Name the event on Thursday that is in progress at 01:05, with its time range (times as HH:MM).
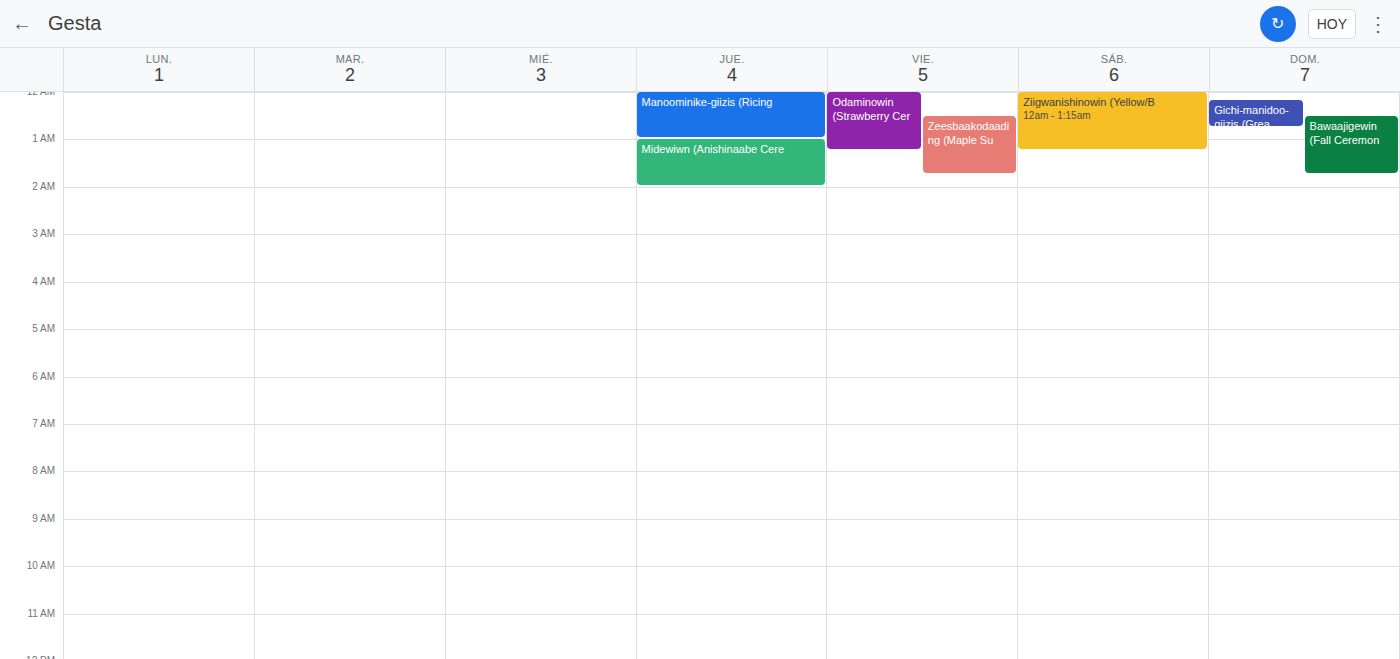
"Midewiwn (Anishinaabe Cere", 01:00 to 02:00